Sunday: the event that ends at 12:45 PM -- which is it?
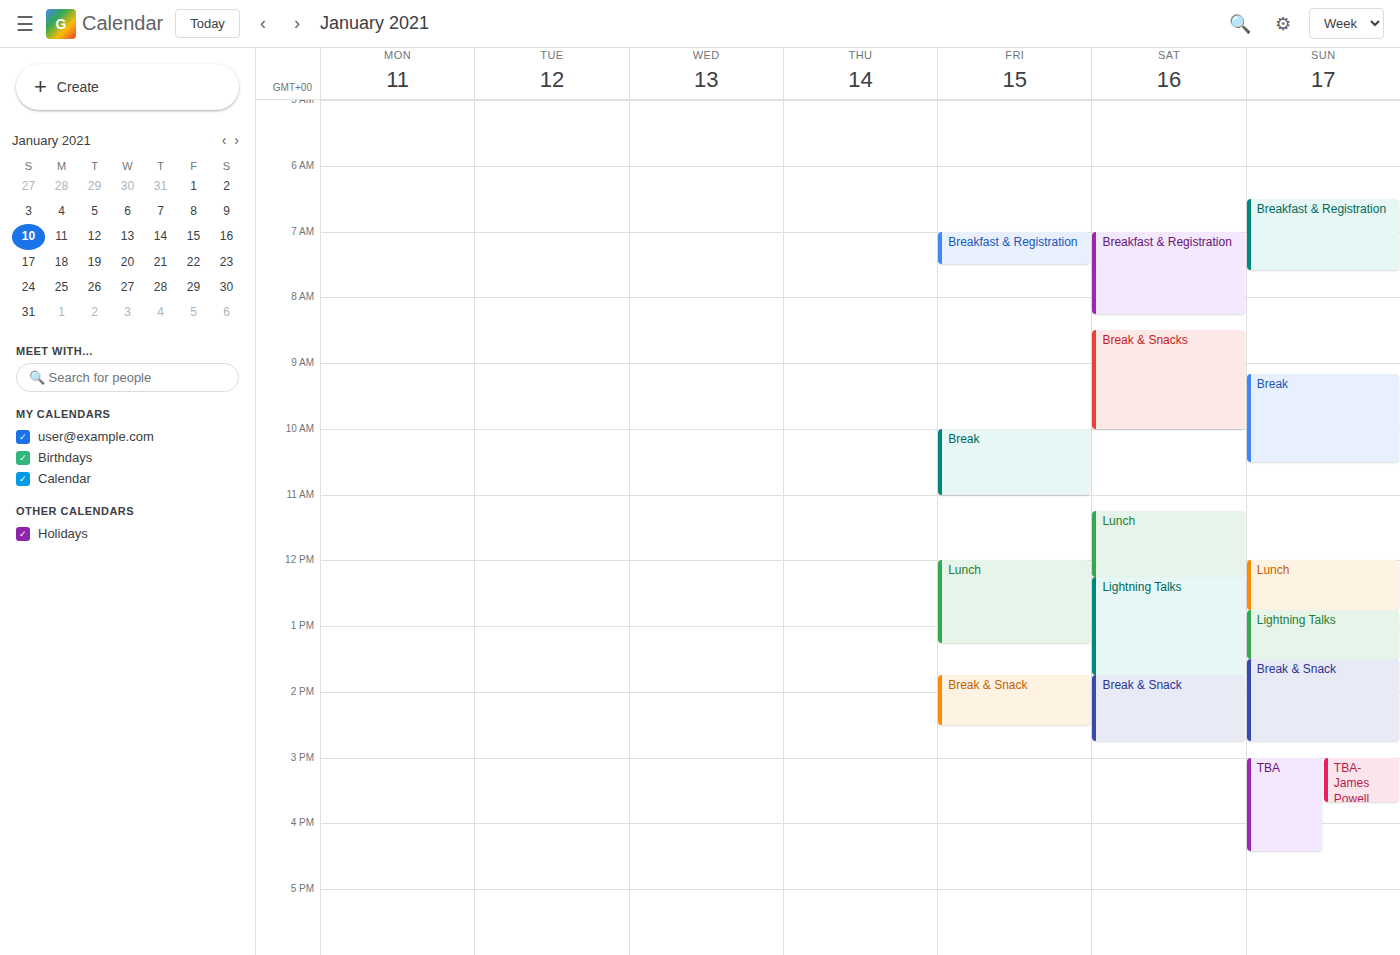
"Lunch"